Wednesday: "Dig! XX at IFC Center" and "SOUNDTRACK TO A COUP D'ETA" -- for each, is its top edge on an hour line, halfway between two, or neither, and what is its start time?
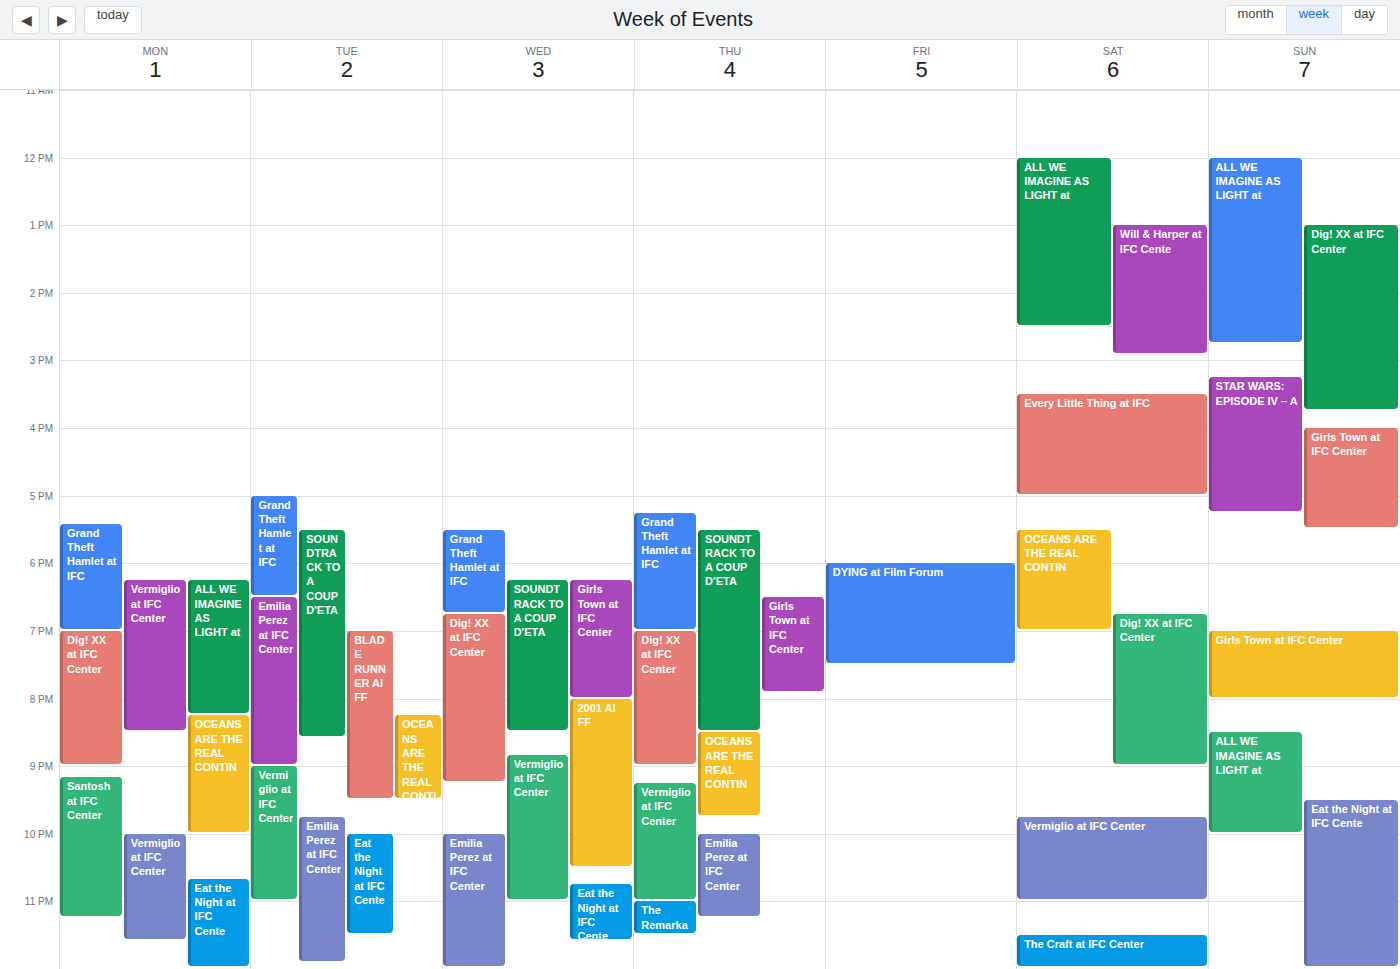
"Dig! XX at IFC Center": 6:45 PM, neither: three quarters of the way from the 6 PM line to the 7 PM line. "SOUNDTRACK TO A COUP D'ETA": 6:15 PM, neither: a quarter of the way from the 6 PM line to the 7 PM line.